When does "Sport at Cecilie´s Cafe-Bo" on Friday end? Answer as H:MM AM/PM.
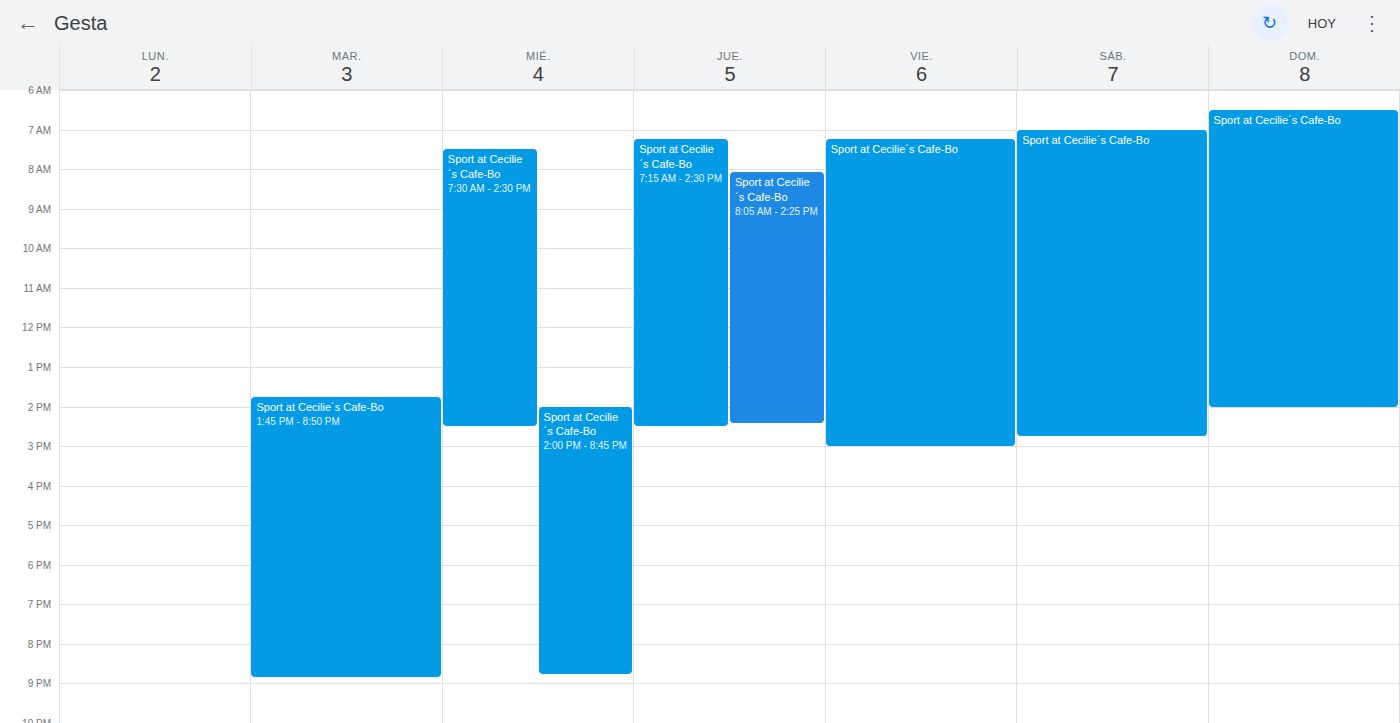
3:00 PM